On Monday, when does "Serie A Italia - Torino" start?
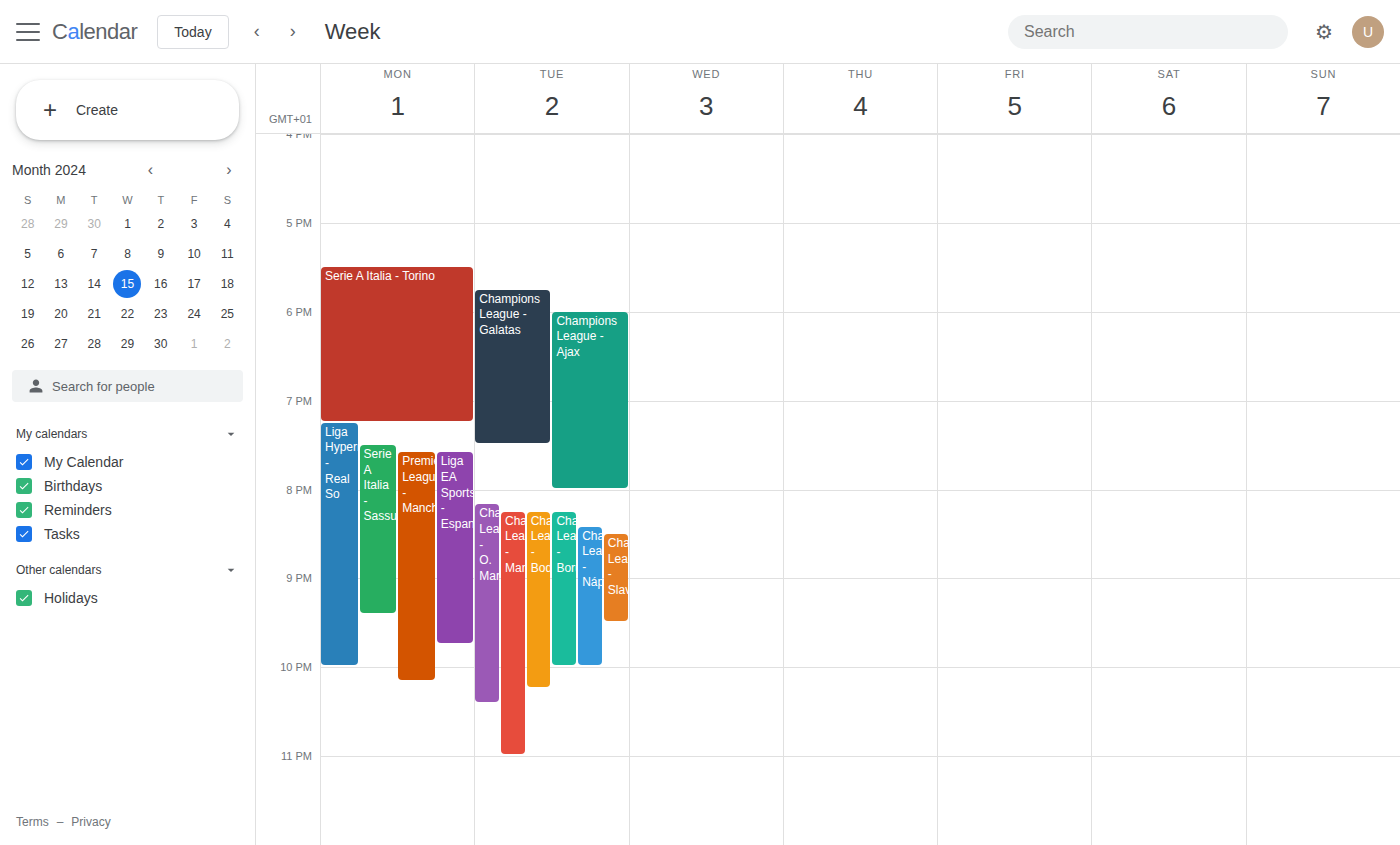
5:30 PM